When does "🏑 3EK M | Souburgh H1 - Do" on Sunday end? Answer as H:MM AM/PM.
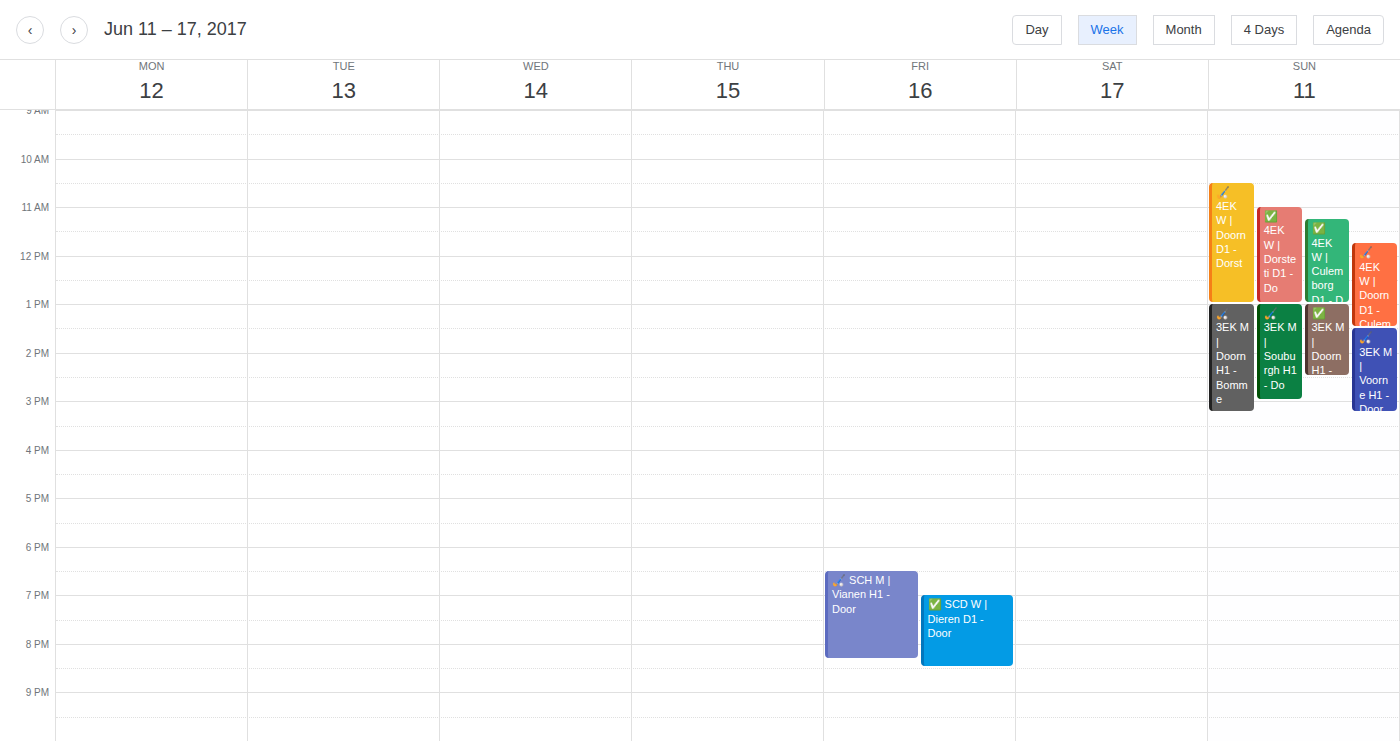
3:00 PM